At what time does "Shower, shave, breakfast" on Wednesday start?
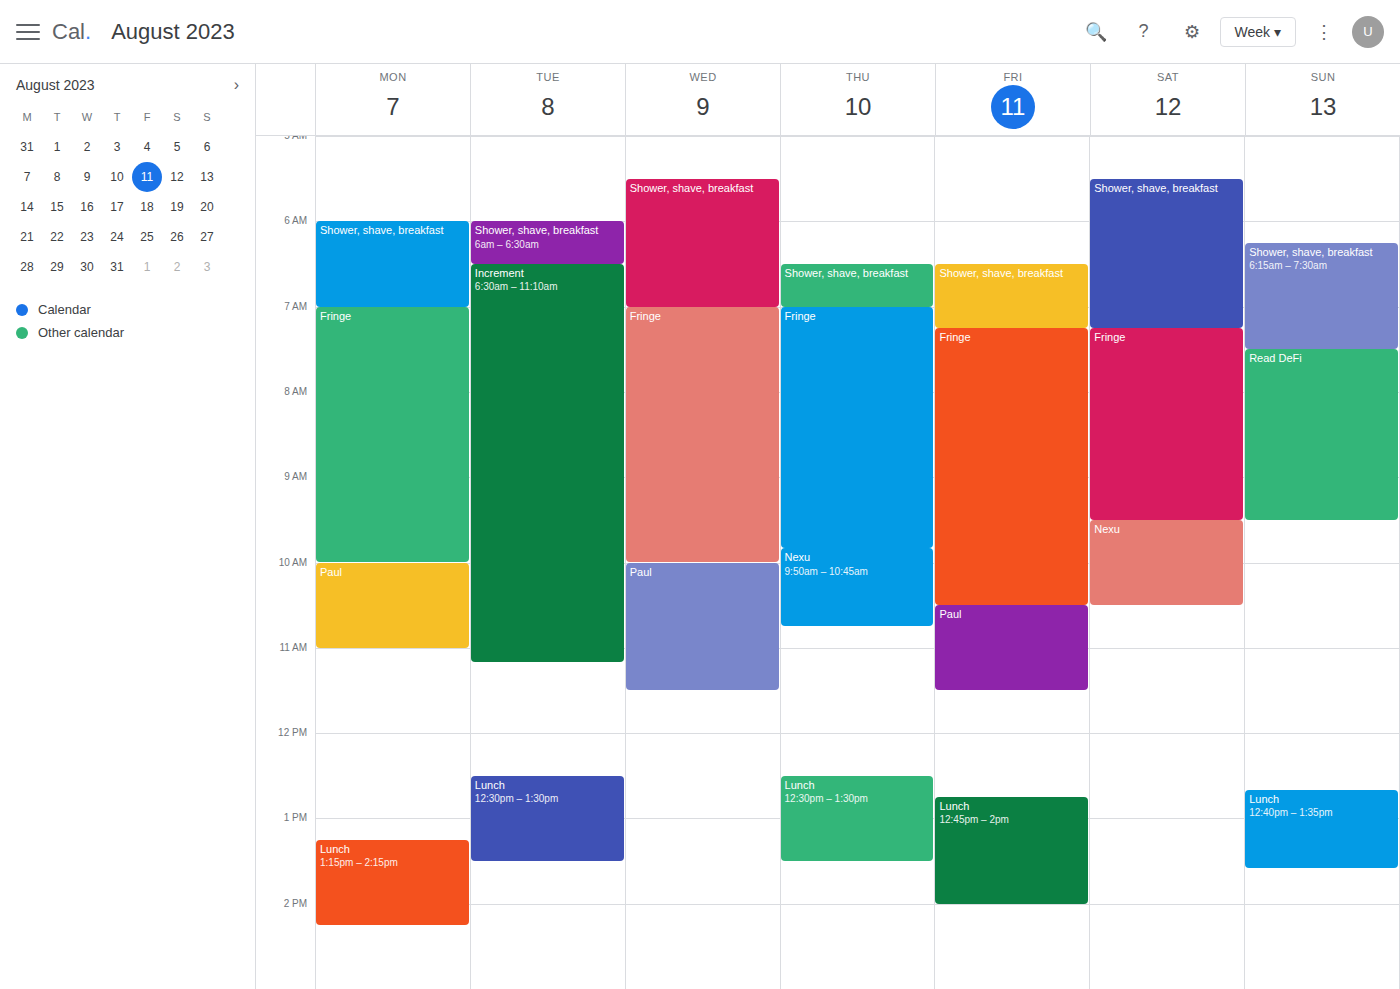
5:30 AM